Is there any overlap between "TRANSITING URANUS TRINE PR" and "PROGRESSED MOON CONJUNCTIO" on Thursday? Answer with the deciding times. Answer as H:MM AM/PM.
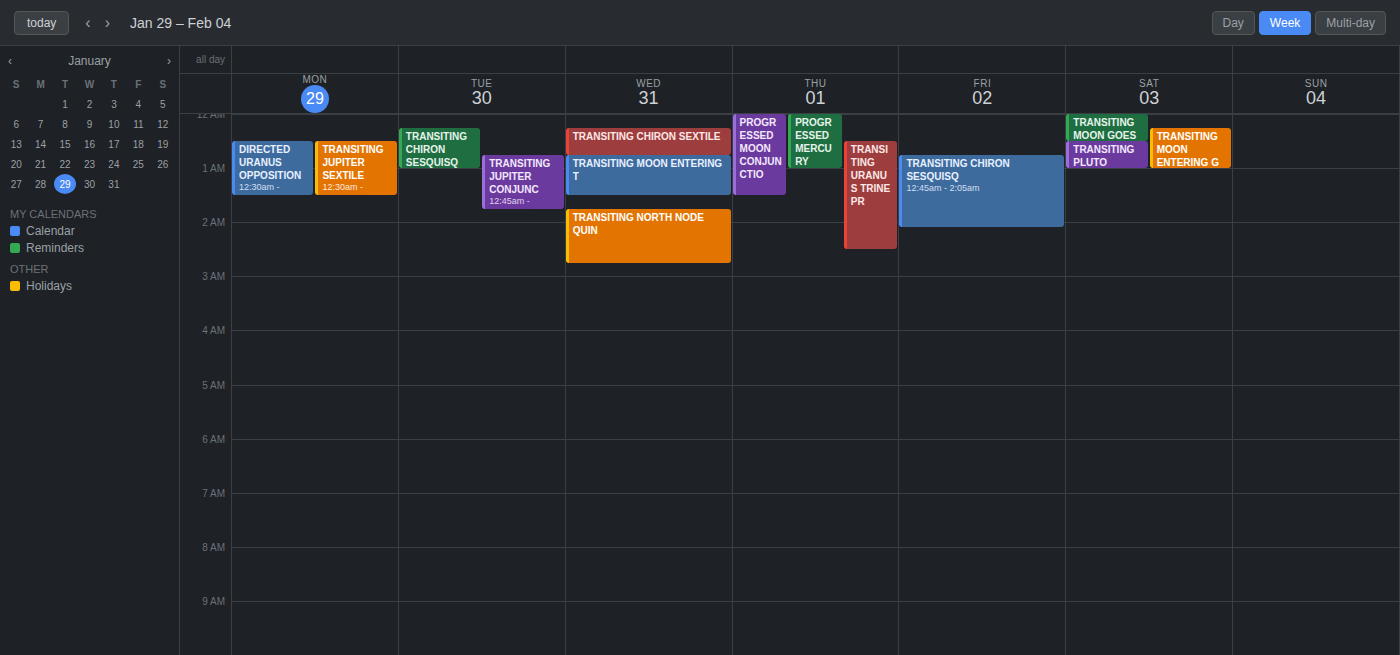
"TRANSITING URANUS TRINE PR" starts at 12:30 AM, before "PROGRESSED MOON CONJUNCTIO" ends at 1:30 AM -- they overlap.